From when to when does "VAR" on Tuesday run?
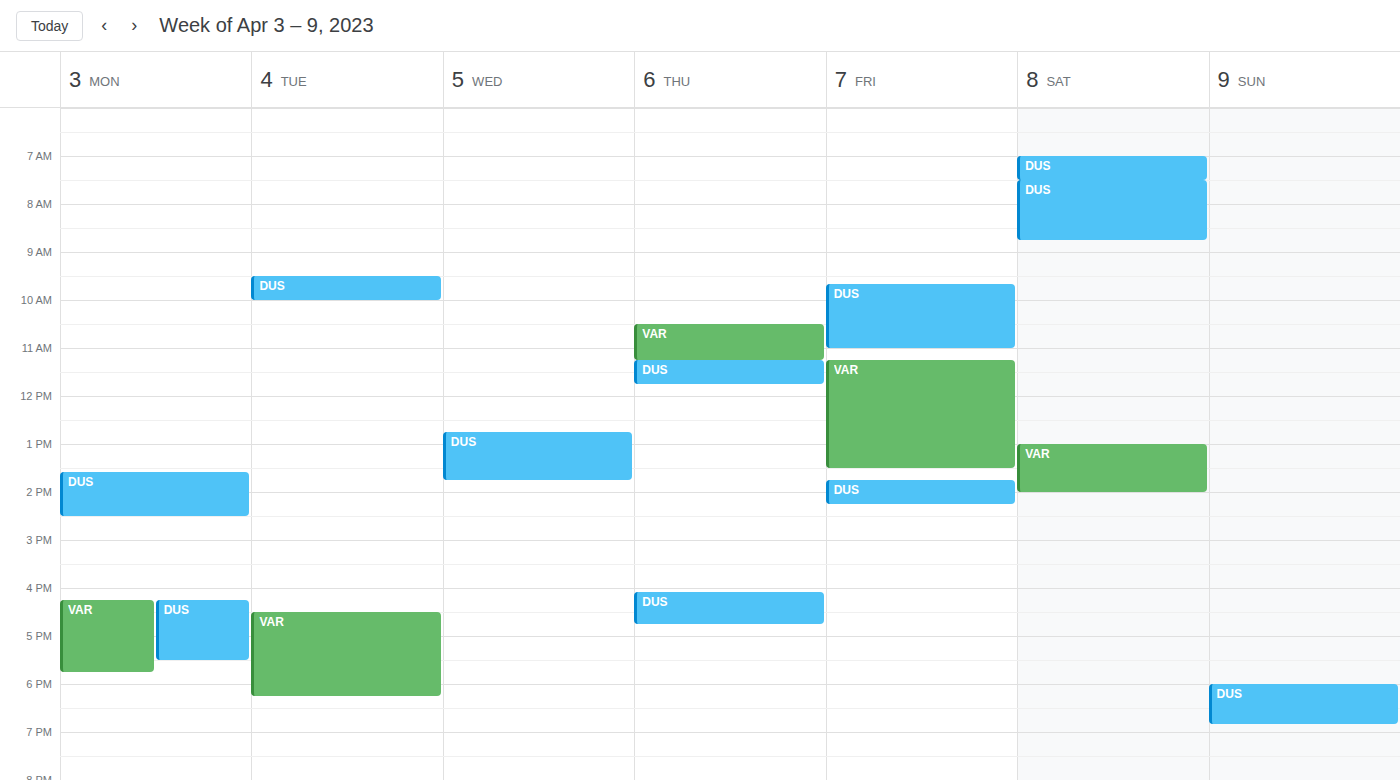
4:30 PM to 6:15 PM